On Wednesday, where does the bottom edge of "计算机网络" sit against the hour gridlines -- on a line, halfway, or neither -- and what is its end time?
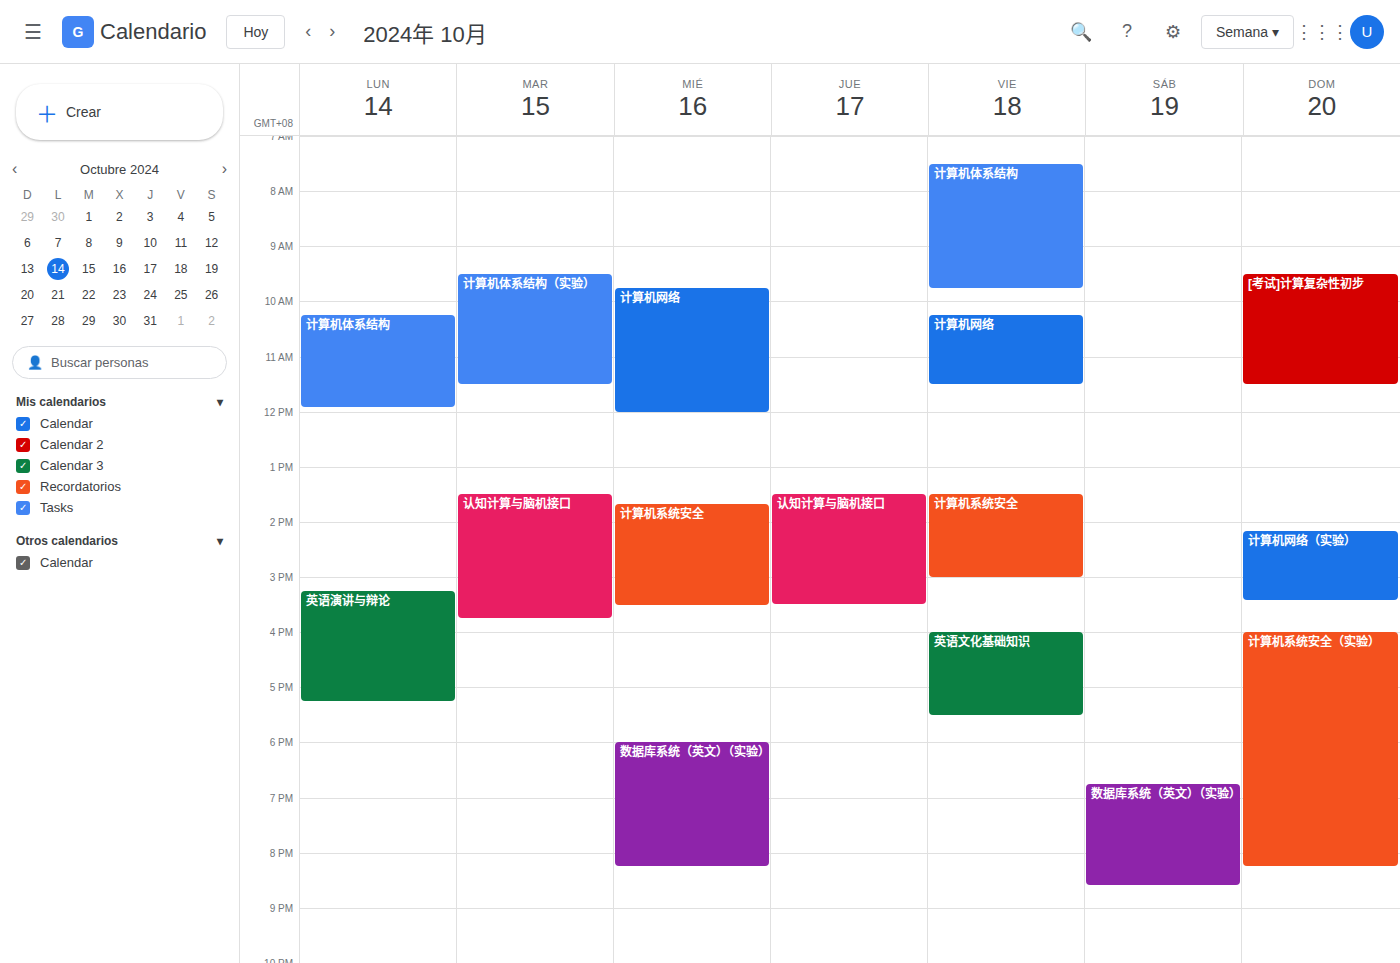
12:00 -- exactly on the 12:00 line.